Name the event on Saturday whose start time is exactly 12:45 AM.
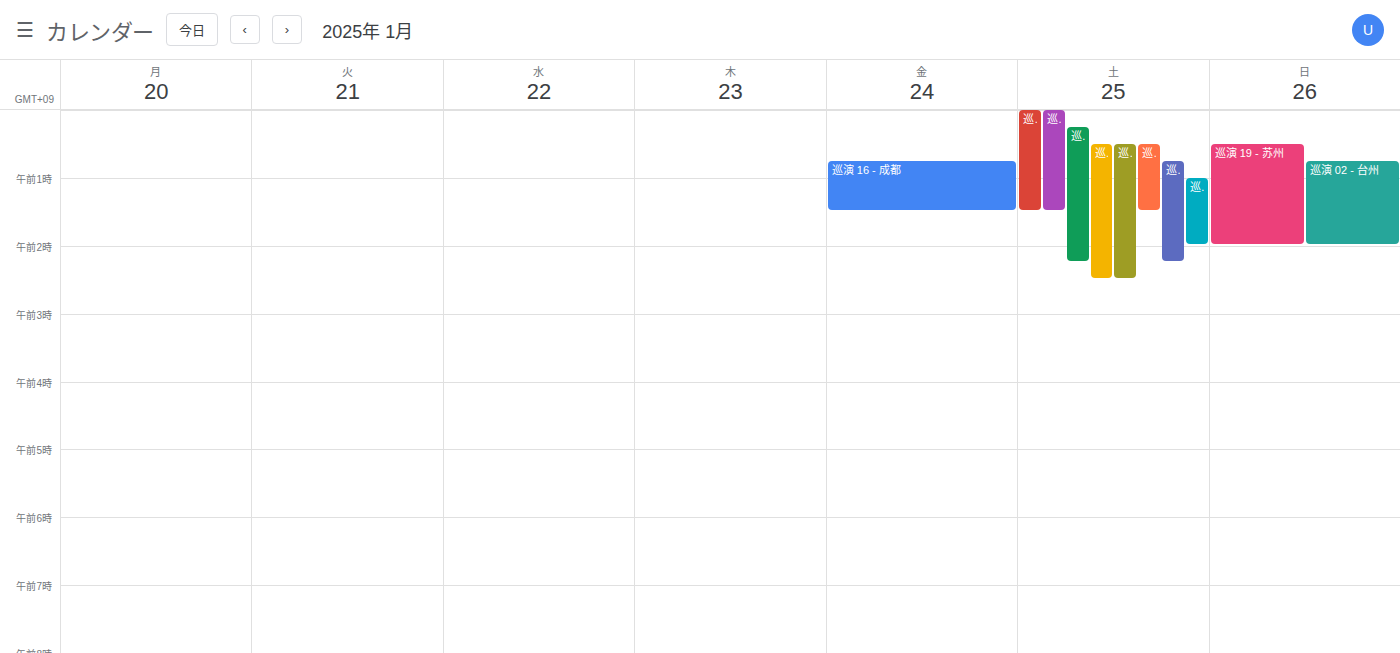
"巡演 30 - 待定"